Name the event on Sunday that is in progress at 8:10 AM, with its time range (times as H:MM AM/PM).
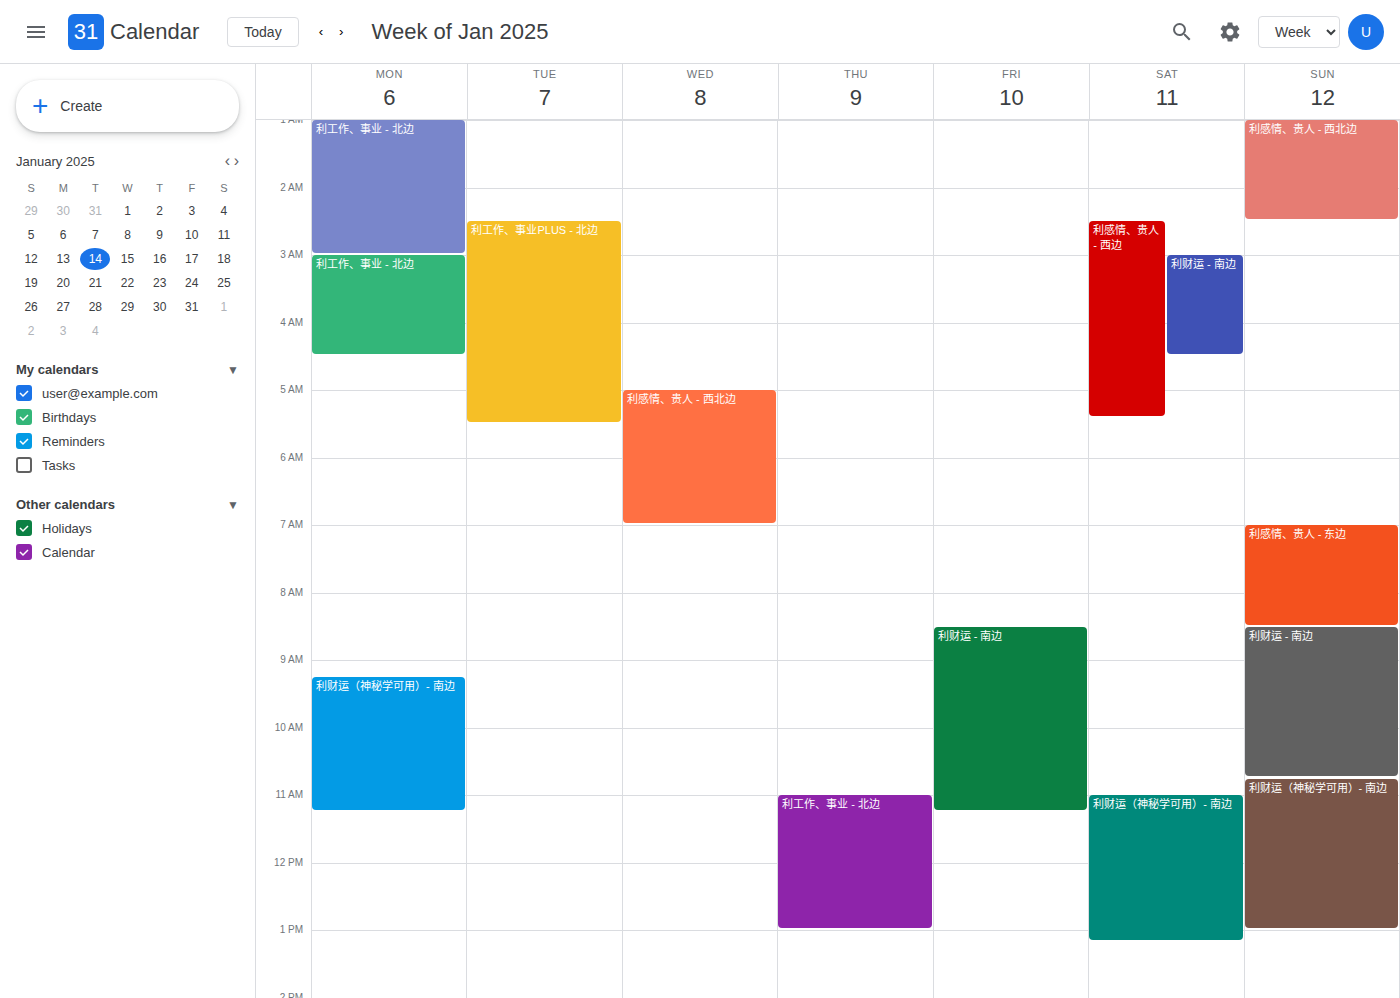
"利感情、贵人 - 东边", 7:00 AM to 8:30 AM